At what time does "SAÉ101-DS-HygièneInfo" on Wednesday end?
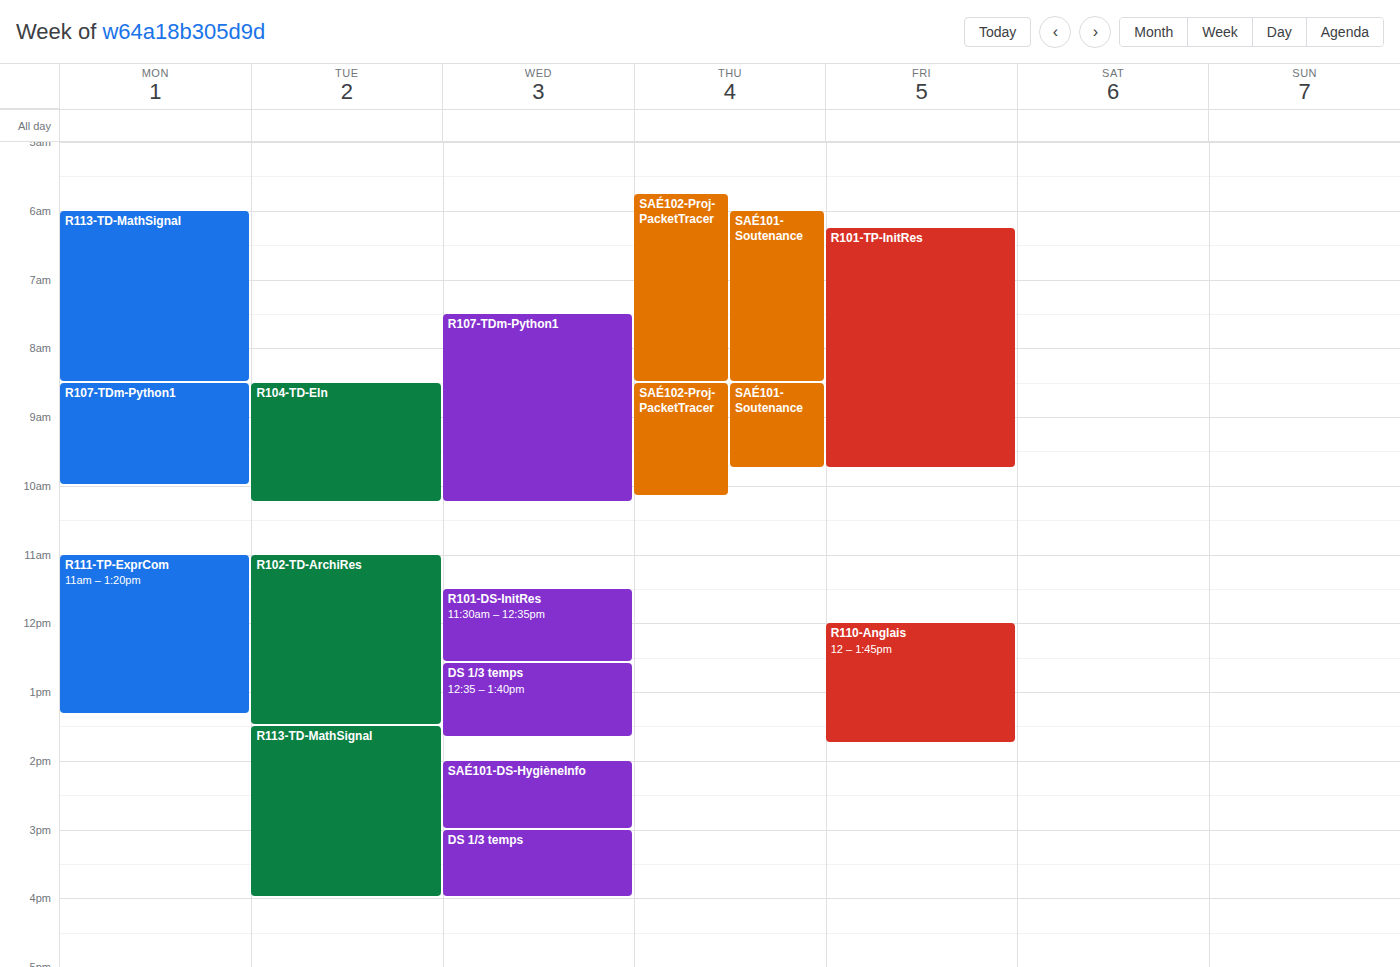
3:00 PM